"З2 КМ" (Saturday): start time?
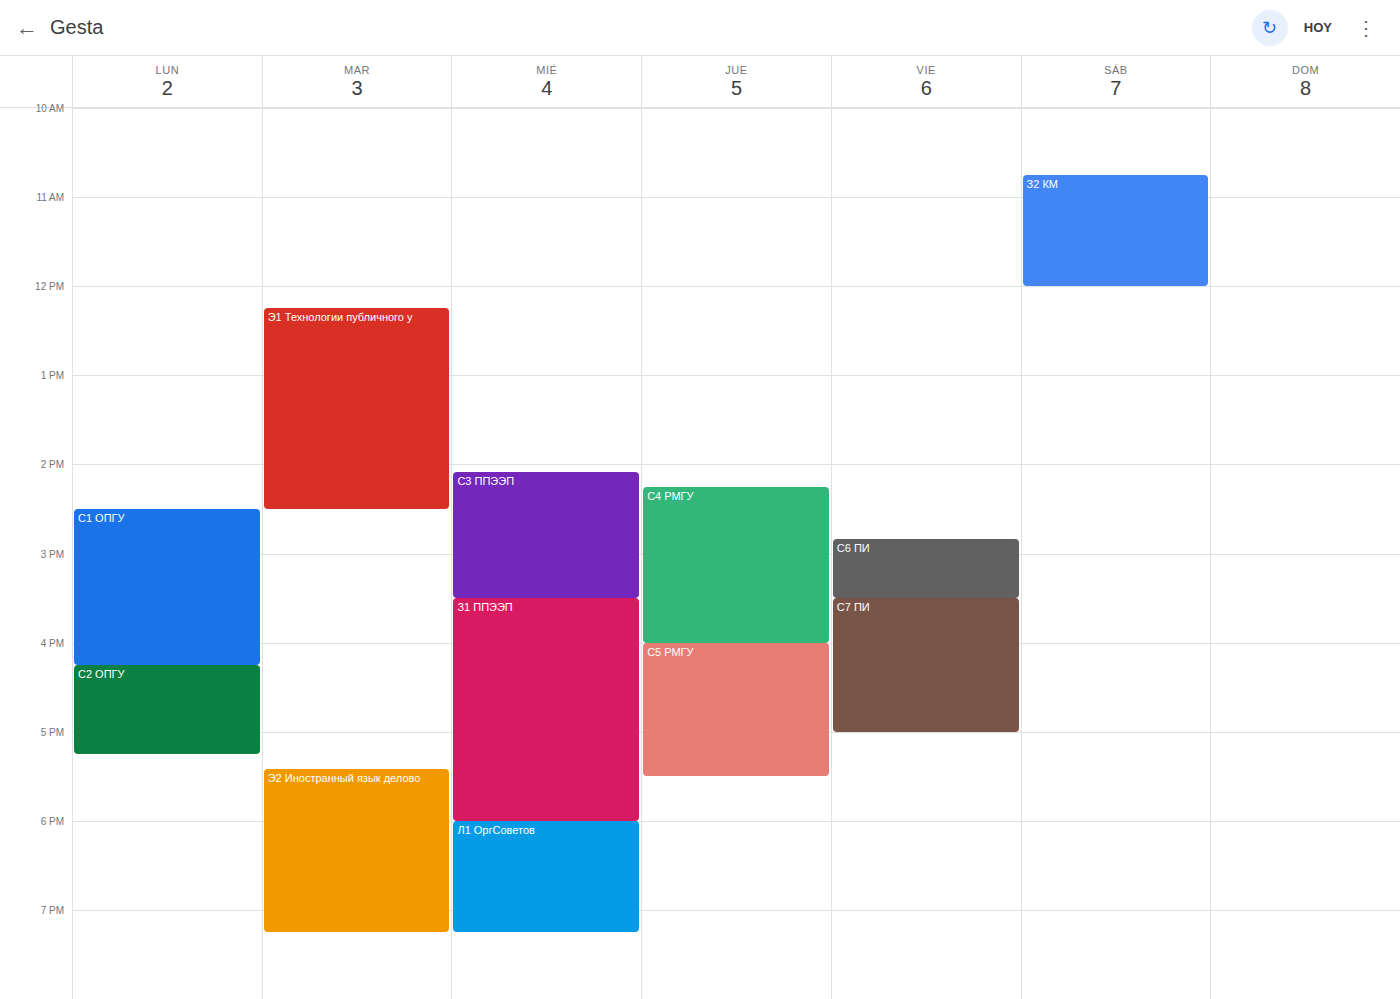
10:45 AM